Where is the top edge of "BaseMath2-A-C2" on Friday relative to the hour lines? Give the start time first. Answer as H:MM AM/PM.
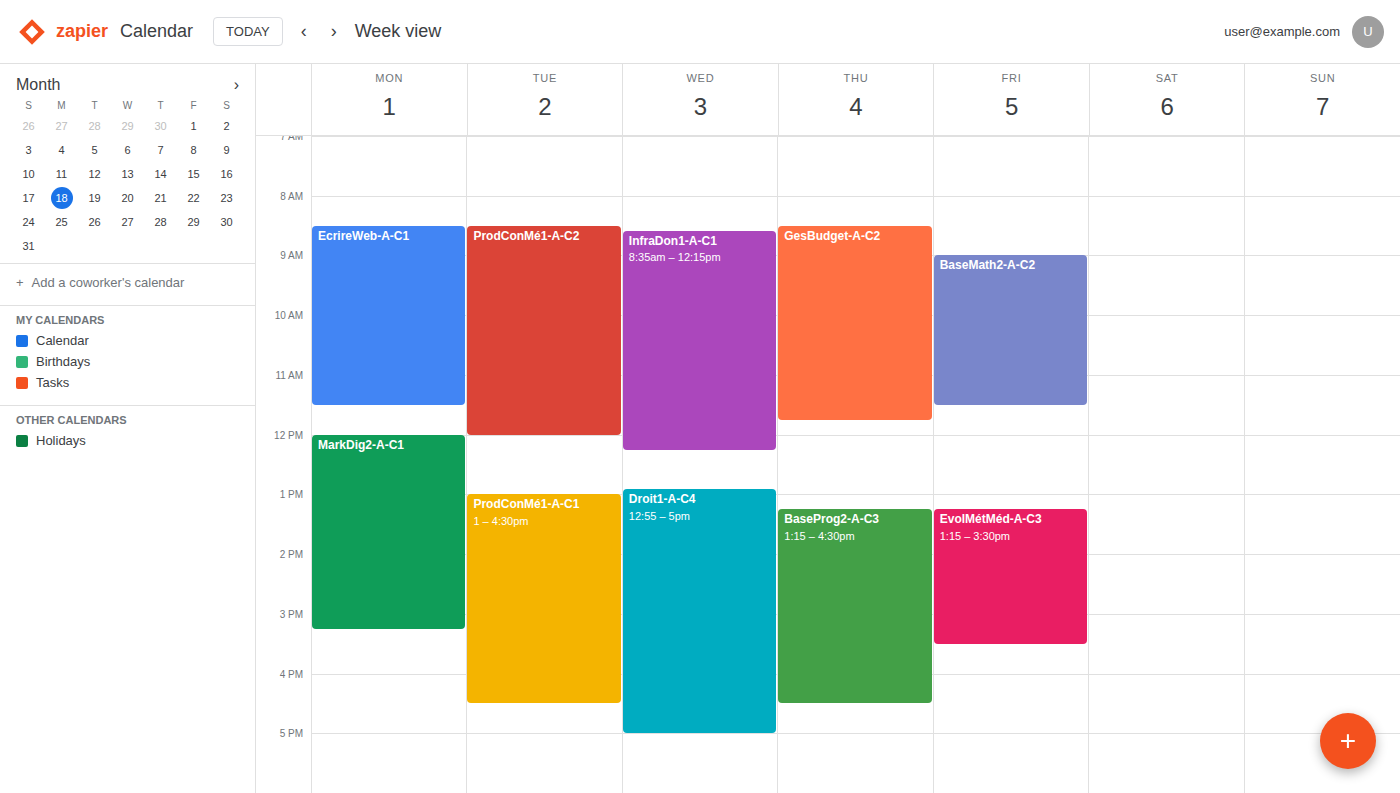
9:00 AM -- exactly on the 9 AM line.